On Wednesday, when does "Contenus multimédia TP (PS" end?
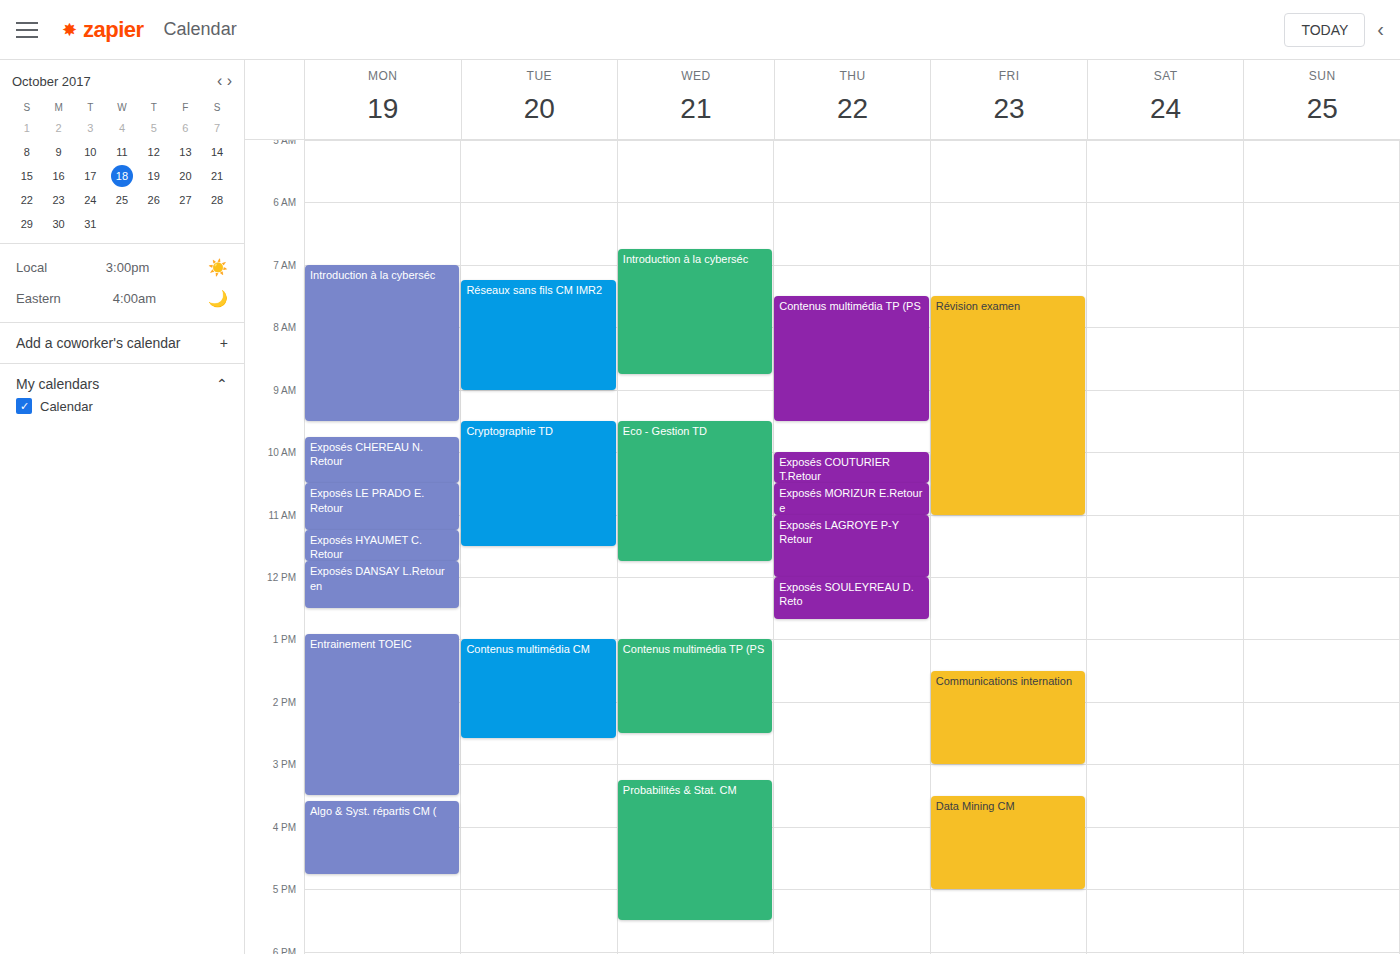
2:30 PM